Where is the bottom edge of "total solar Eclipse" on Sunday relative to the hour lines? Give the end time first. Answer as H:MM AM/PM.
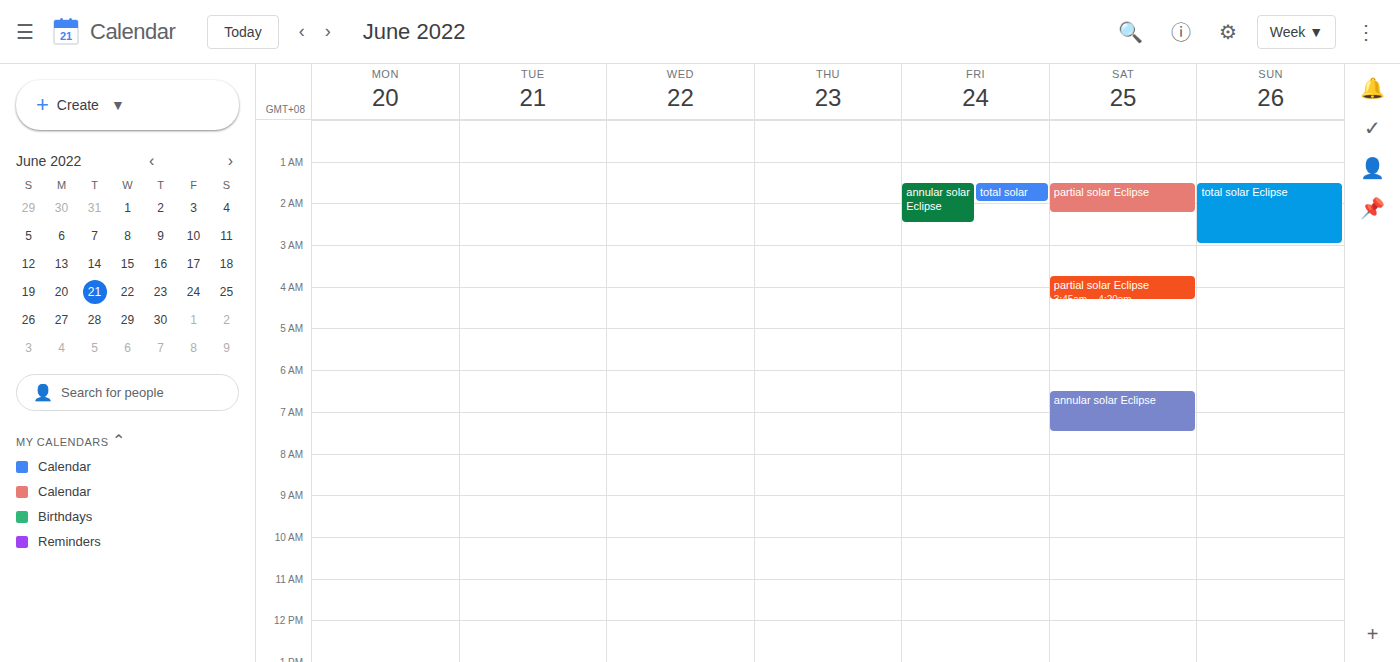
3:00 AM -- exactly on the 3 AM line.